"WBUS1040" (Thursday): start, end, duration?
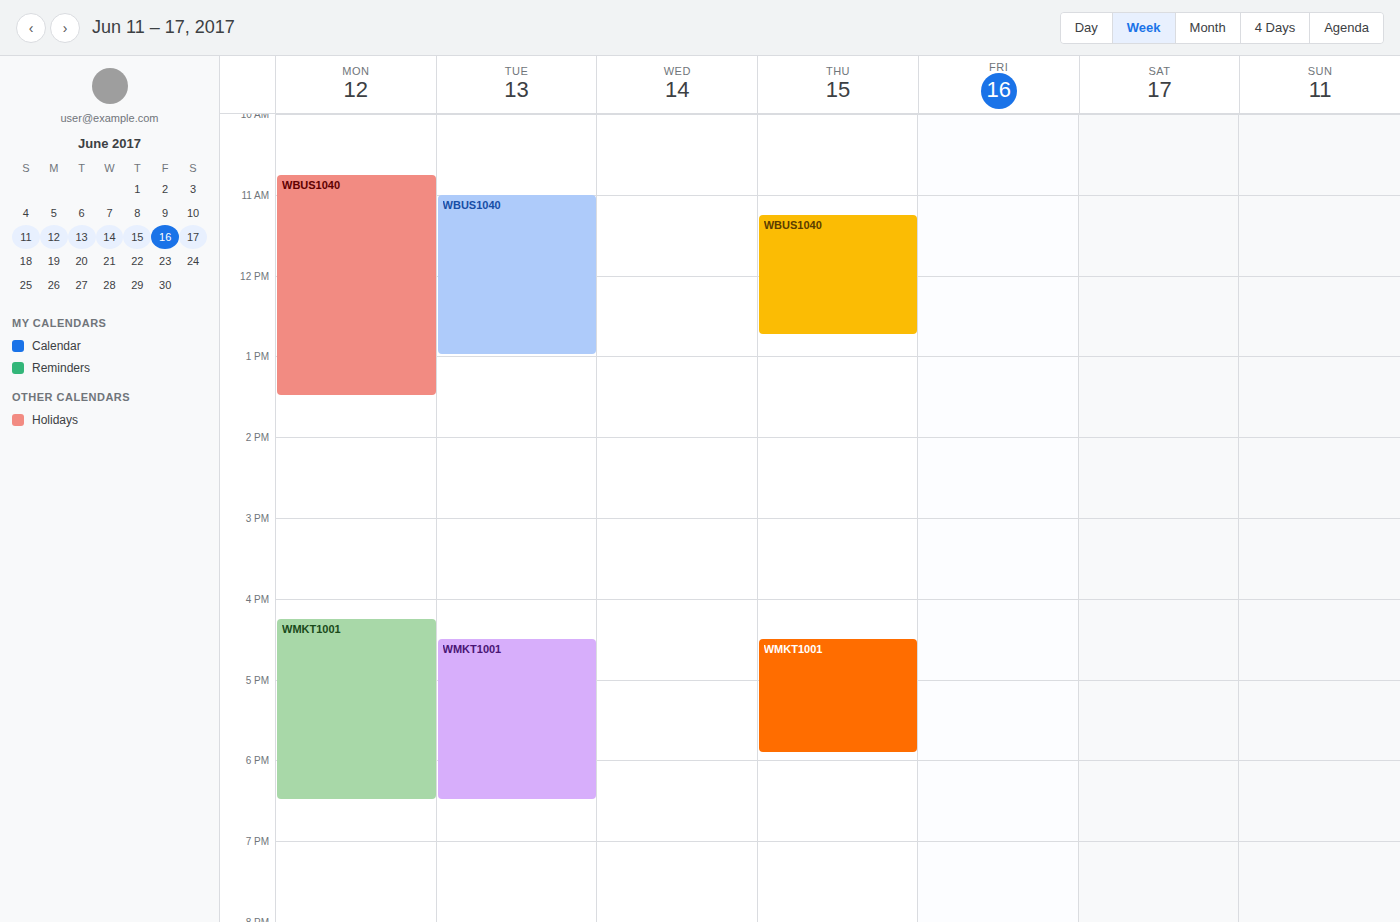
11:15 to 12:45, 1 hour 30 minutes